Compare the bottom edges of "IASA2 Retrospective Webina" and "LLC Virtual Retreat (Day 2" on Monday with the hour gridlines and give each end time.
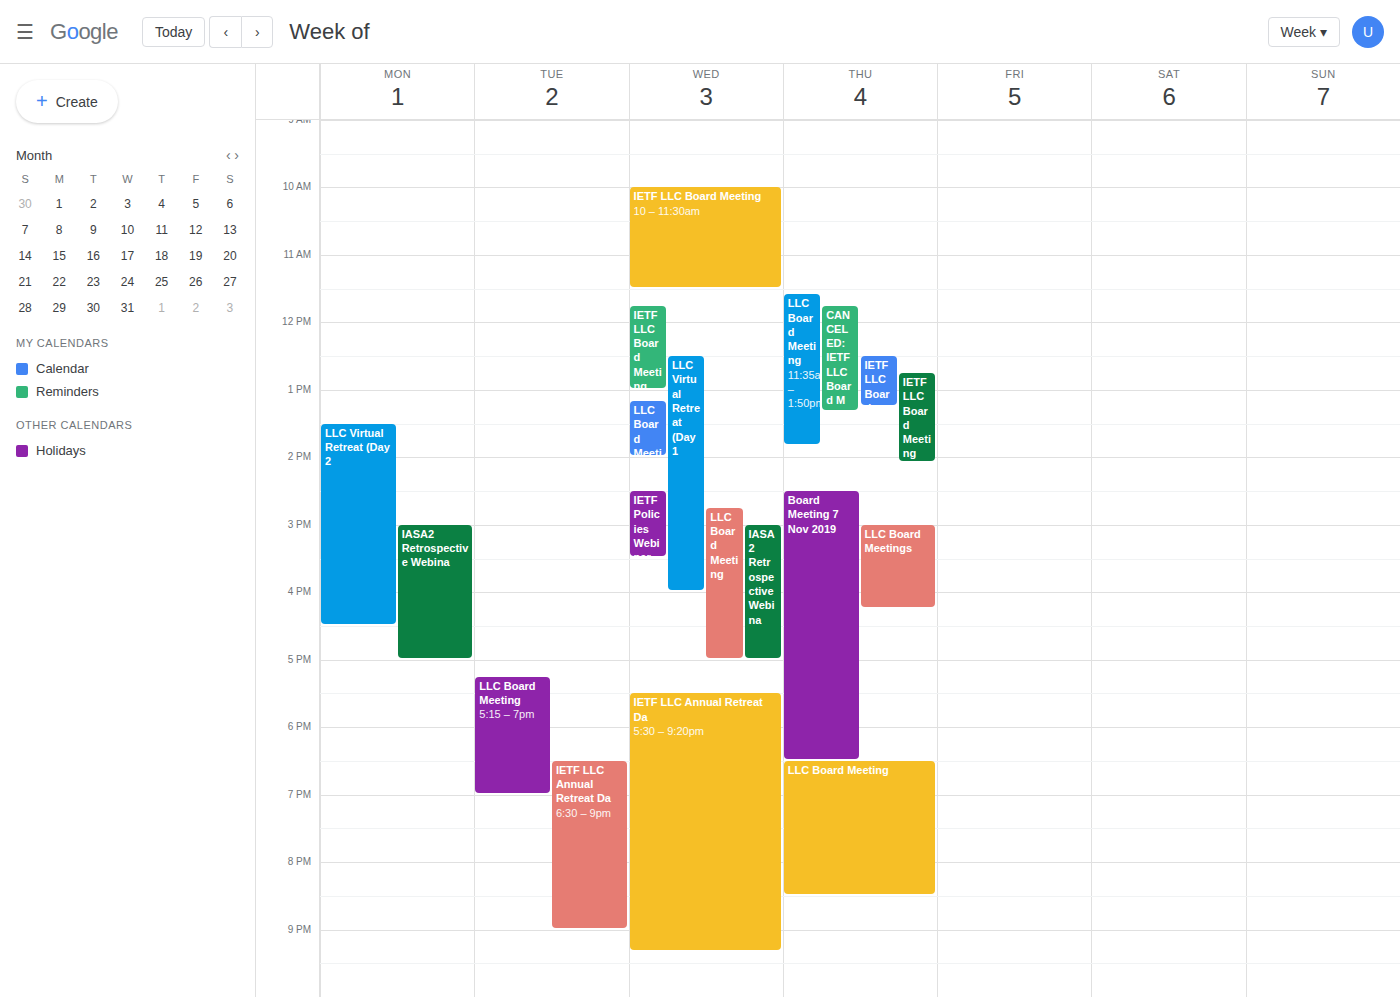
"IASA2 Retrospective Webina": 5:00 PM, exactly on the 5 PM line. "LLC Virtual Retreat (Day 2": 4:30 PM, halfway between the 4 PM and 5 PM lines.